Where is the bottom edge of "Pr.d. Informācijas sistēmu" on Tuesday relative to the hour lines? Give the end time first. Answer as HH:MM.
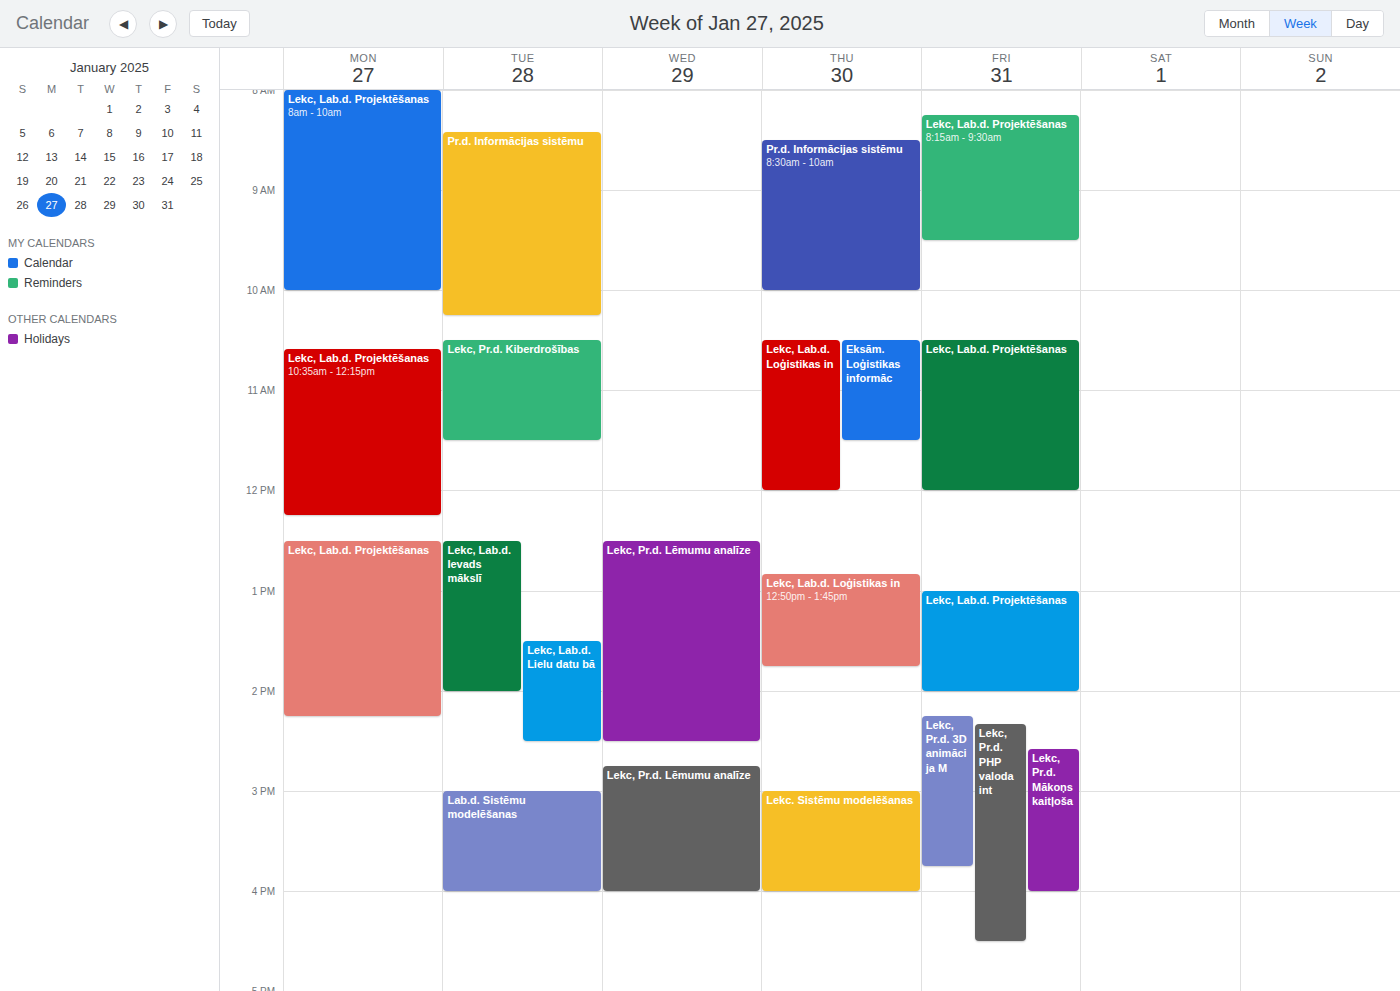
10:15 -- neither: a quarter of the way from the 10:00 line to the 11:00 line.